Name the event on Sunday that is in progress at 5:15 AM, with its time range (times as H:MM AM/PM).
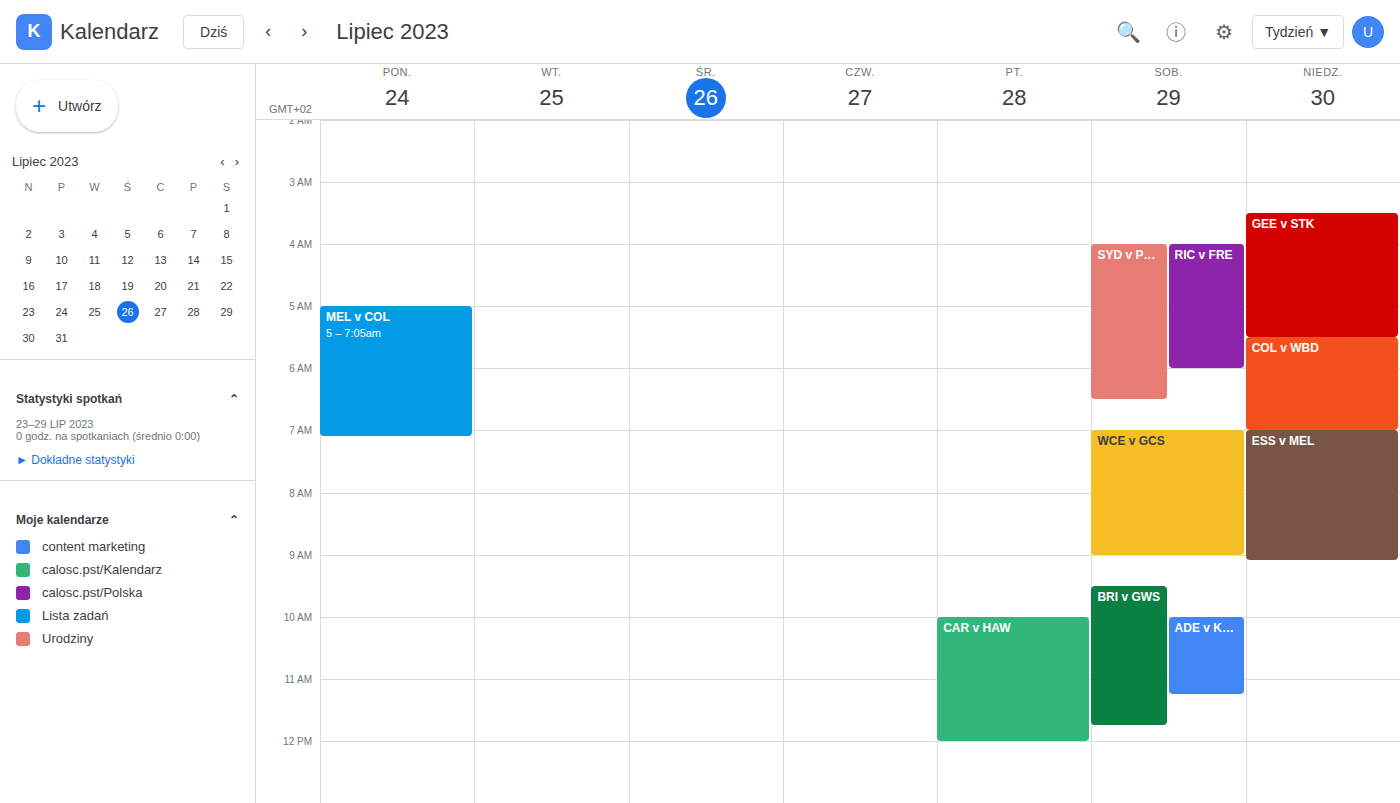
"GEE v STK", 3:30 AM to 5:30 AM